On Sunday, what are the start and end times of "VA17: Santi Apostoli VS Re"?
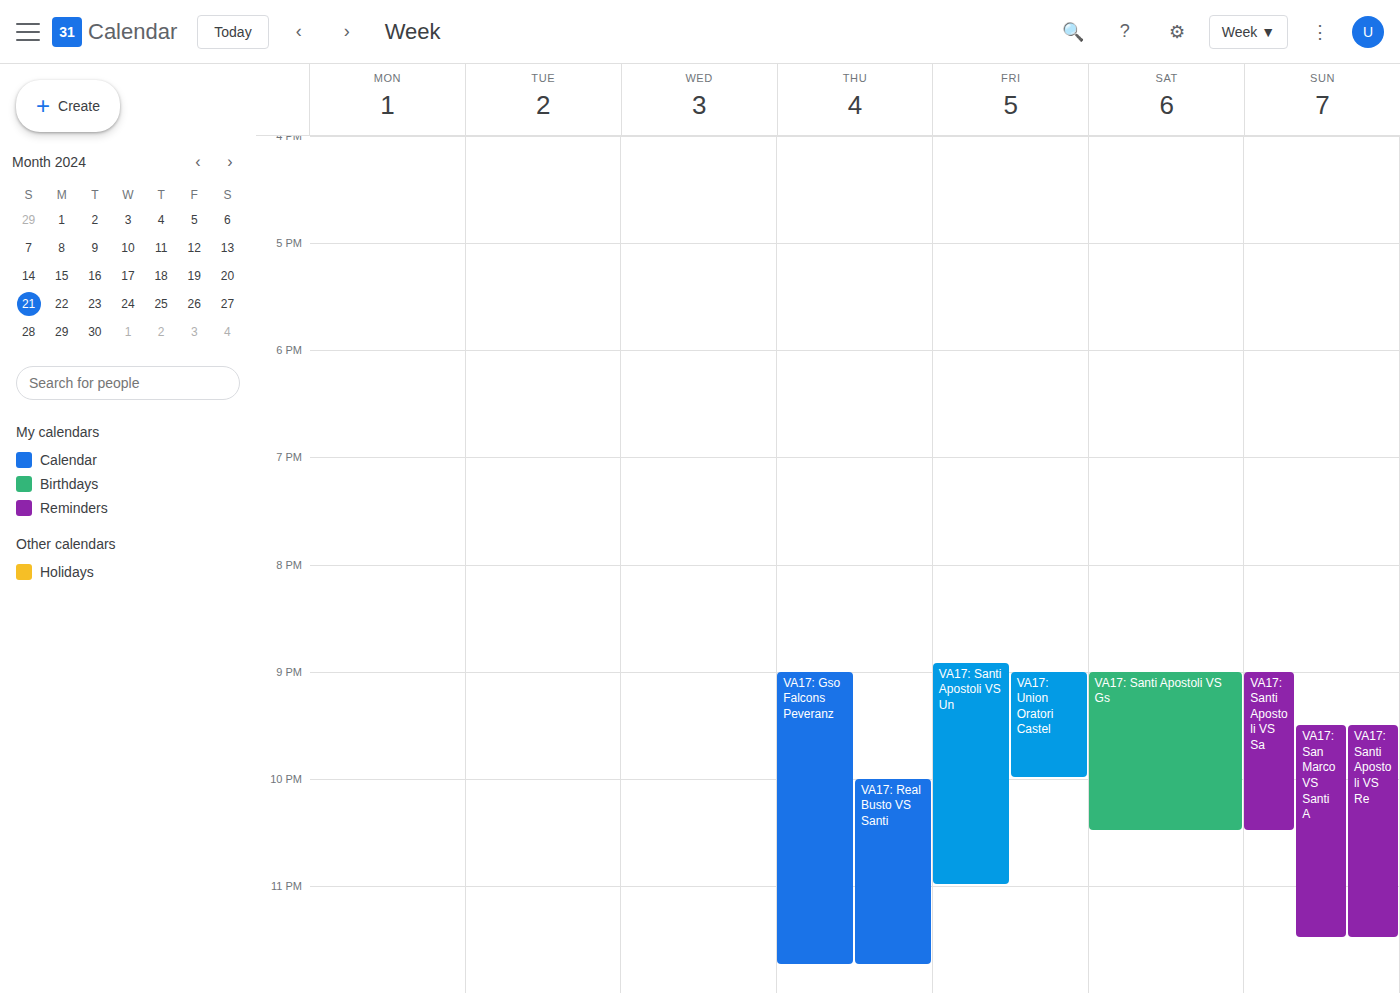
9:30 PM to 11:30 PM